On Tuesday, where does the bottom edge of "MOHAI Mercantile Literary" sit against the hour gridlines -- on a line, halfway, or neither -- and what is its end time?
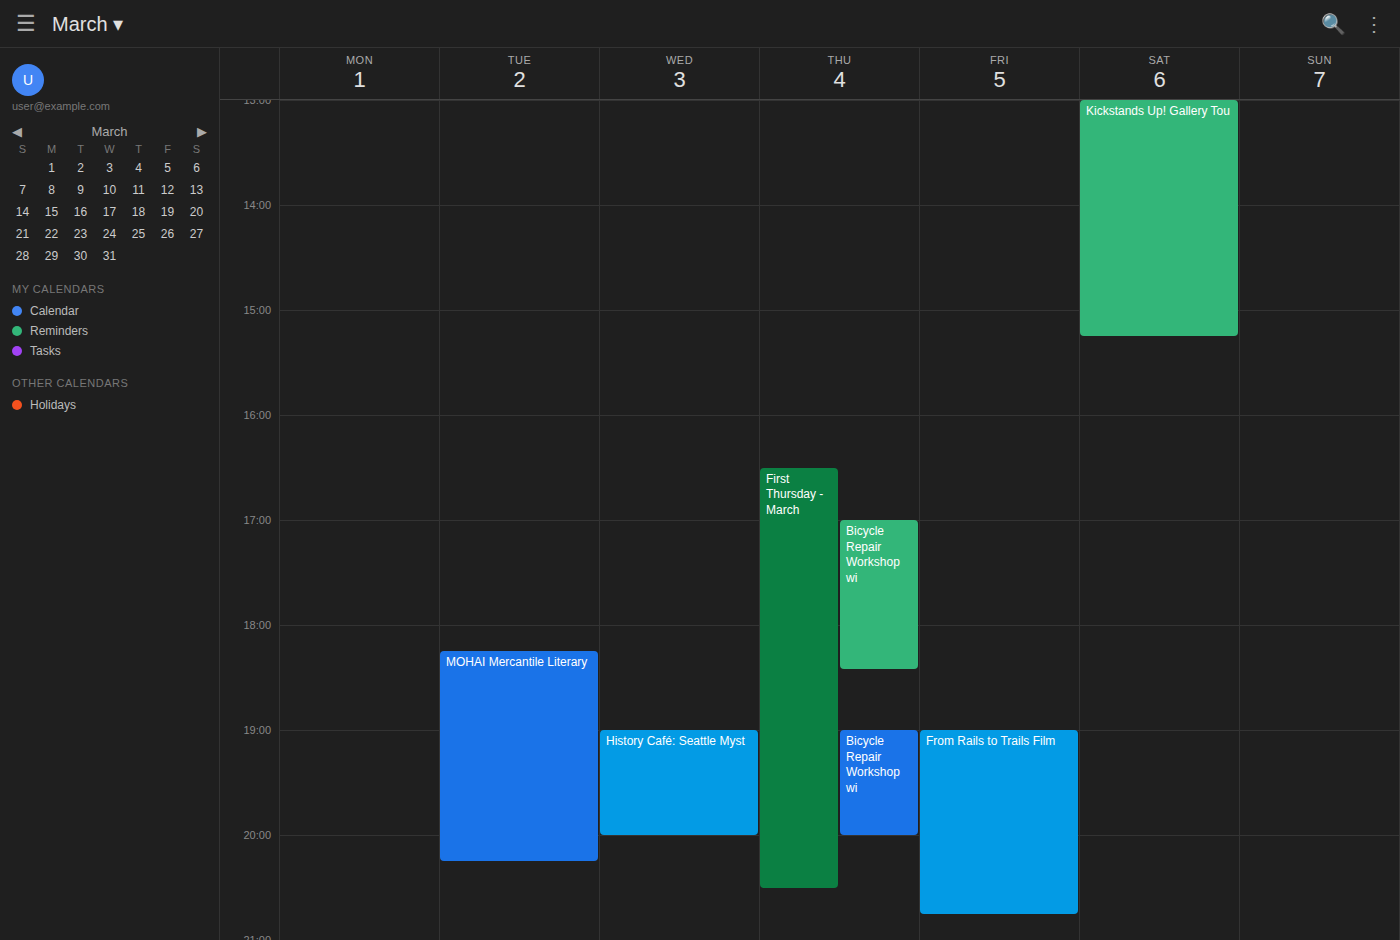
8:15 PM -- neither: a quarter of the way from the 8 PM line to the 9 PM line.